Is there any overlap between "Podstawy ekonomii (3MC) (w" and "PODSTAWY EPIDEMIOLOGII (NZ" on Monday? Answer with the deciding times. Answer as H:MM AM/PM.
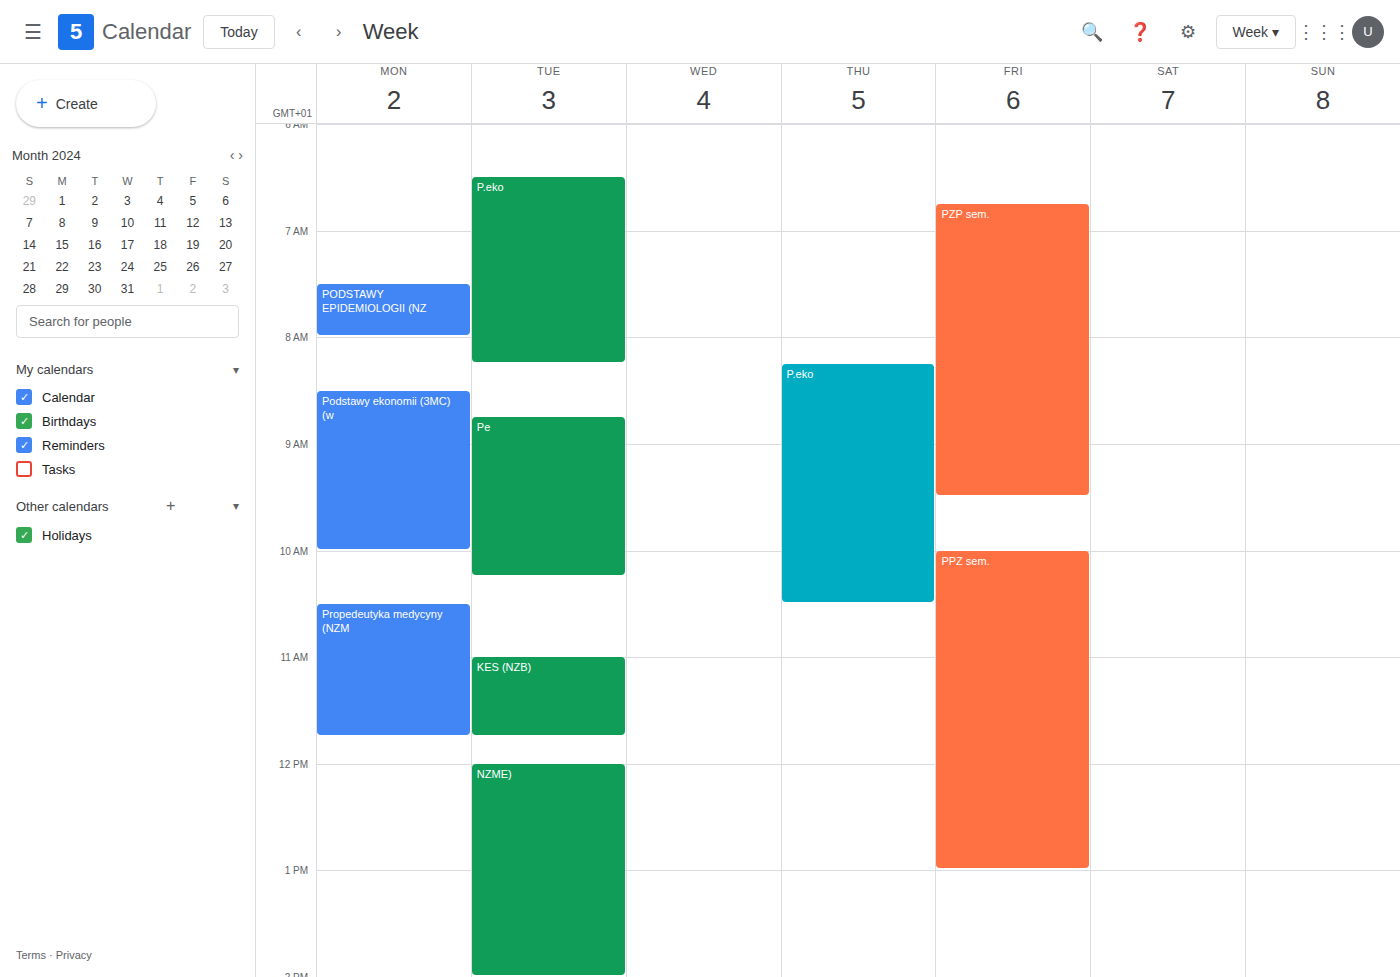
"PODSTAWY EPIDEMIOLOGII (NZ" ends at 8:00 AM and "Podstawy ekonomii (3MC) (w" starts at 8:30 AM -- no overlap.